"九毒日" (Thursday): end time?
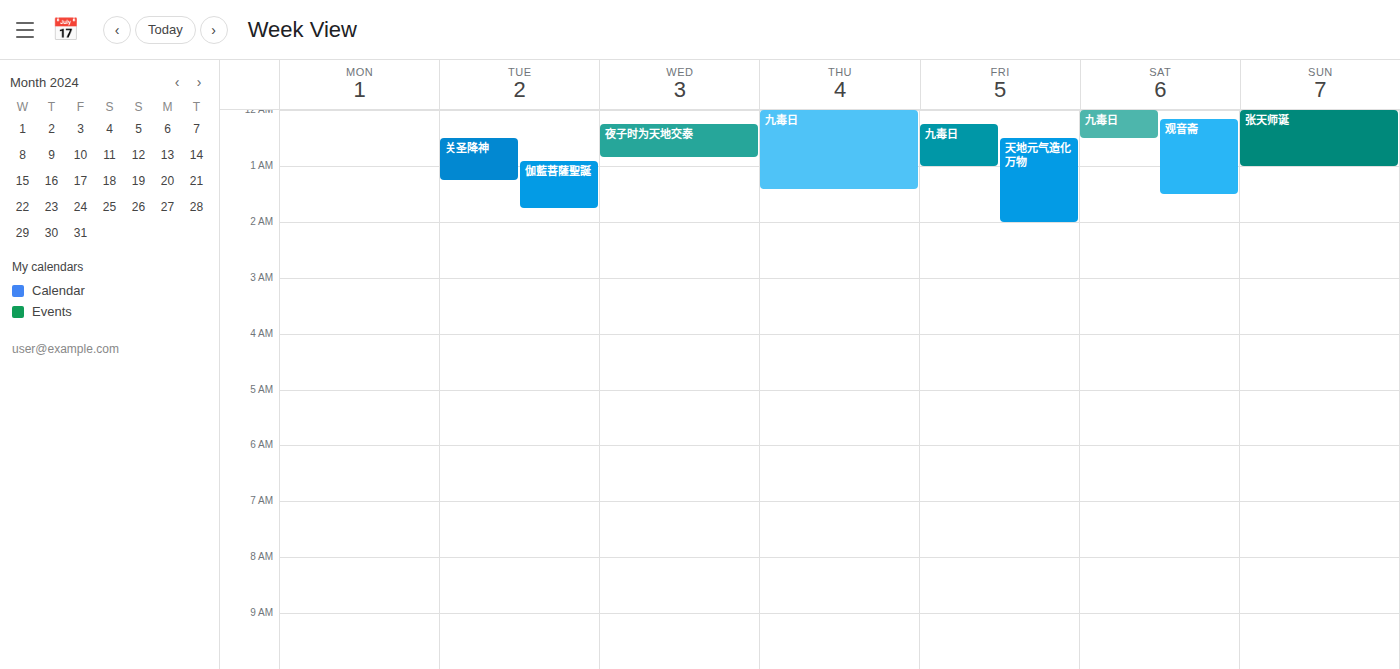
1:25 AM